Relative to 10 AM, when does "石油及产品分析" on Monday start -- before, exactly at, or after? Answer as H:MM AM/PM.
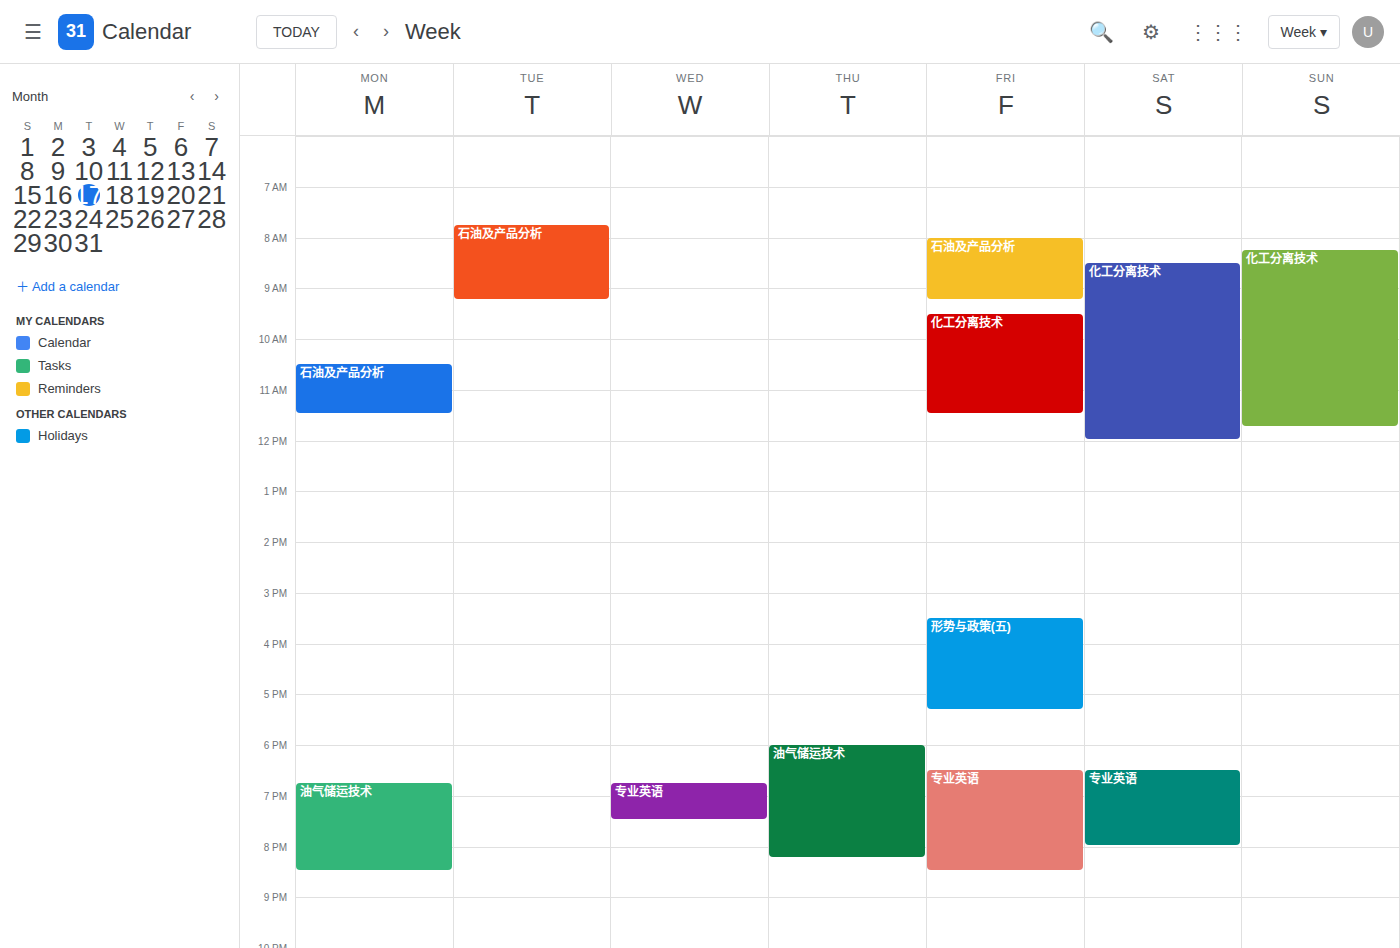
10:30 AM -- after 10 AM, 30 minutes below the 10 AM line.